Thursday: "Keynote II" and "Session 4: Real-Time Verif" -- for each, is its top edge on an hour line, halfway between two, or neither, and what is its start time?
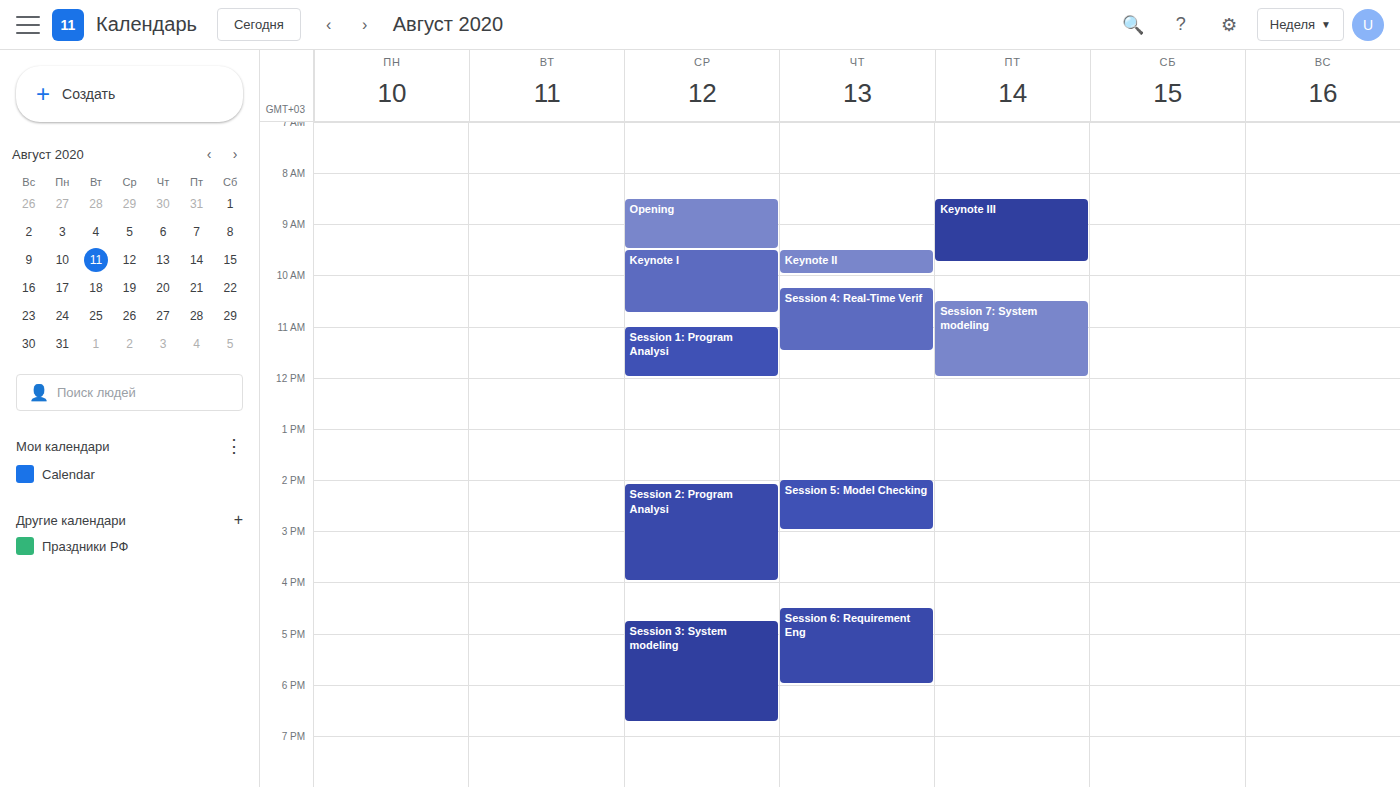
"Keynote II": 9:30 AM, halfway between the 9 AM and 10 AM lines. "Session 4: Real-Time Verif": 10:15 AM, neither: a quarter of the way from the 10 AM line to the 11 AM line.